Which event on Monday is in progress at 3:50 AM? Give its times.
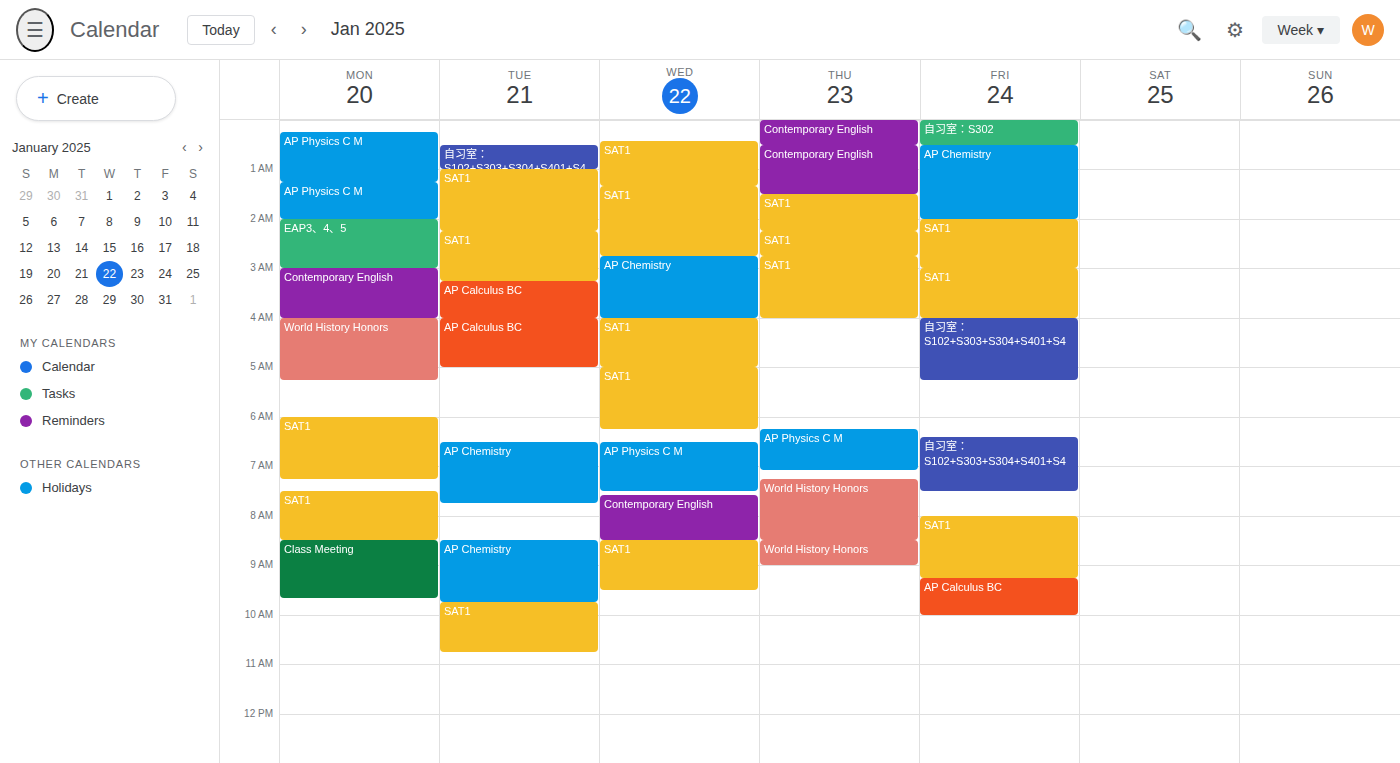
"Contemporary English", 3:00 AM to 4:00 AM